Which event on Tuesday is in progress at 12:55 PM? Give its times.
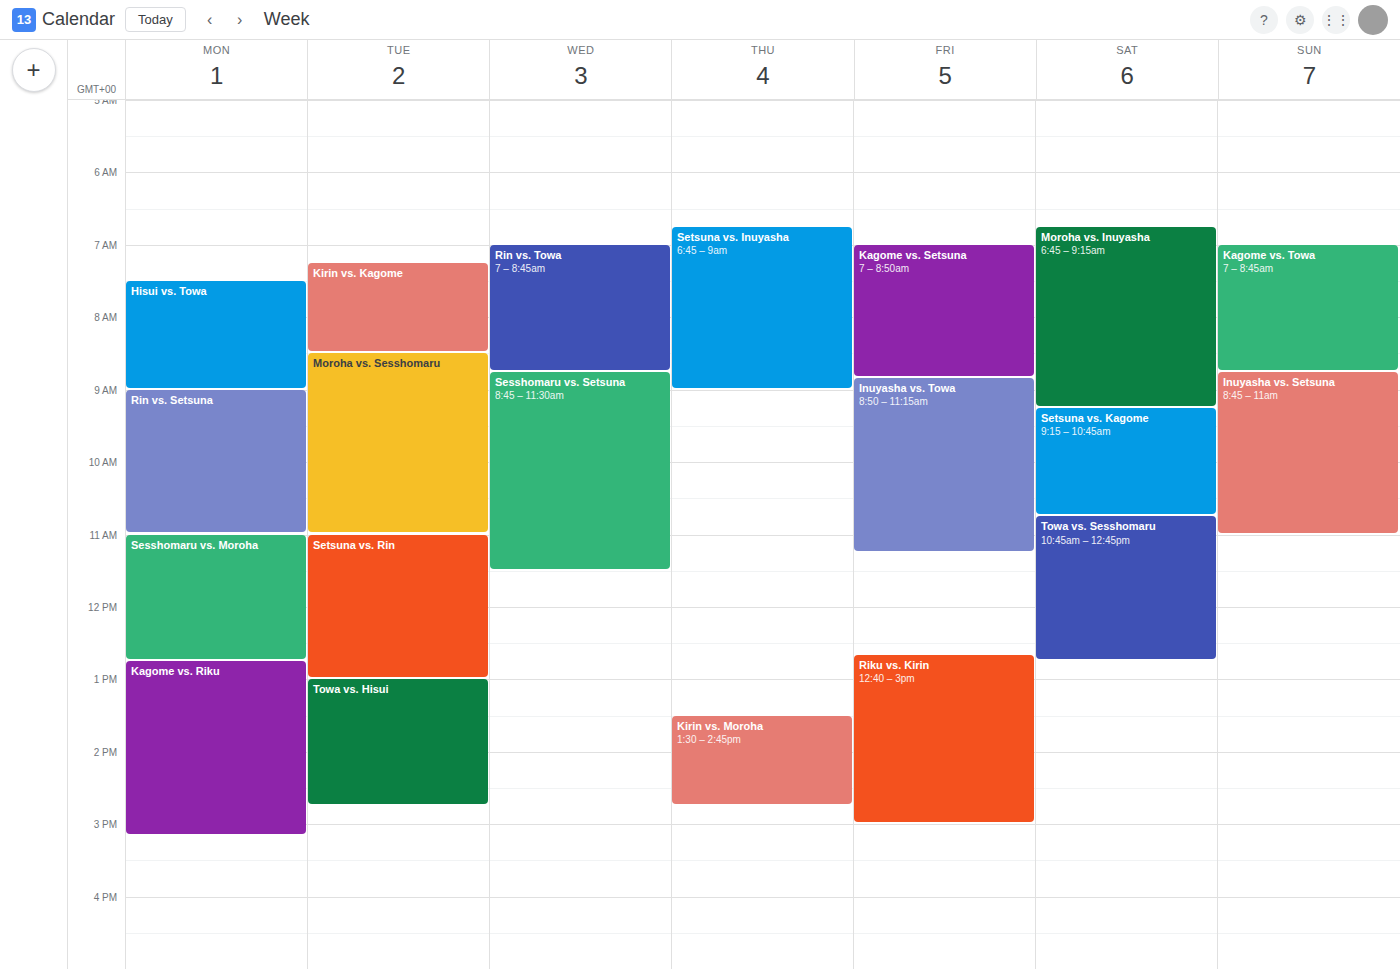
"Setsuna vs. Rin", 11:00 AM to 1:00 PM